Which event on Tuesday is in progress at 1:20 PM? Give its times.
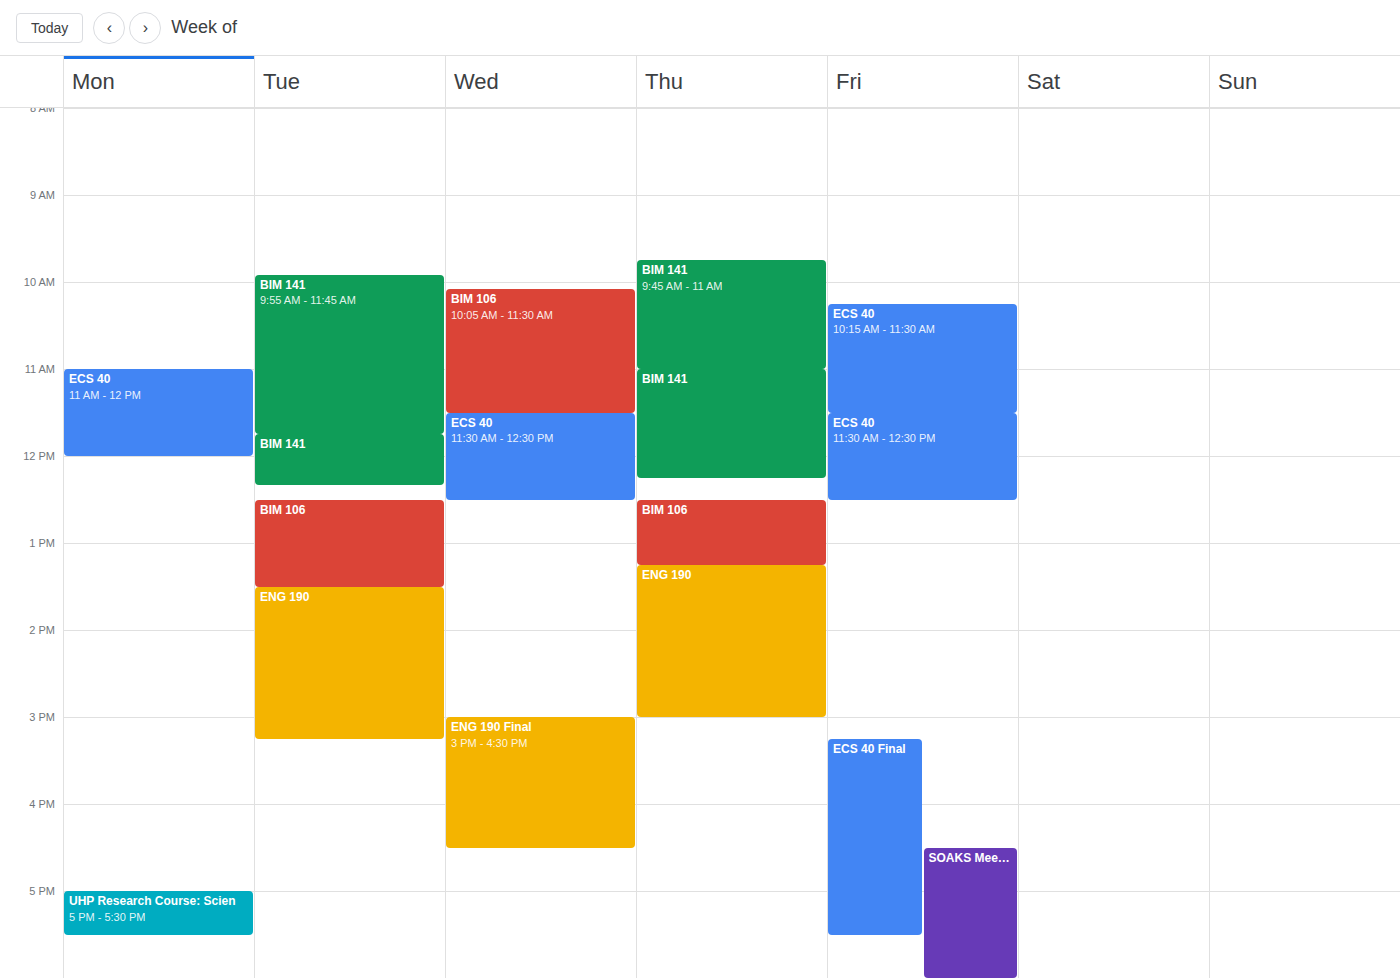
"BIM 106", 12:30 PM to 1:30 PM